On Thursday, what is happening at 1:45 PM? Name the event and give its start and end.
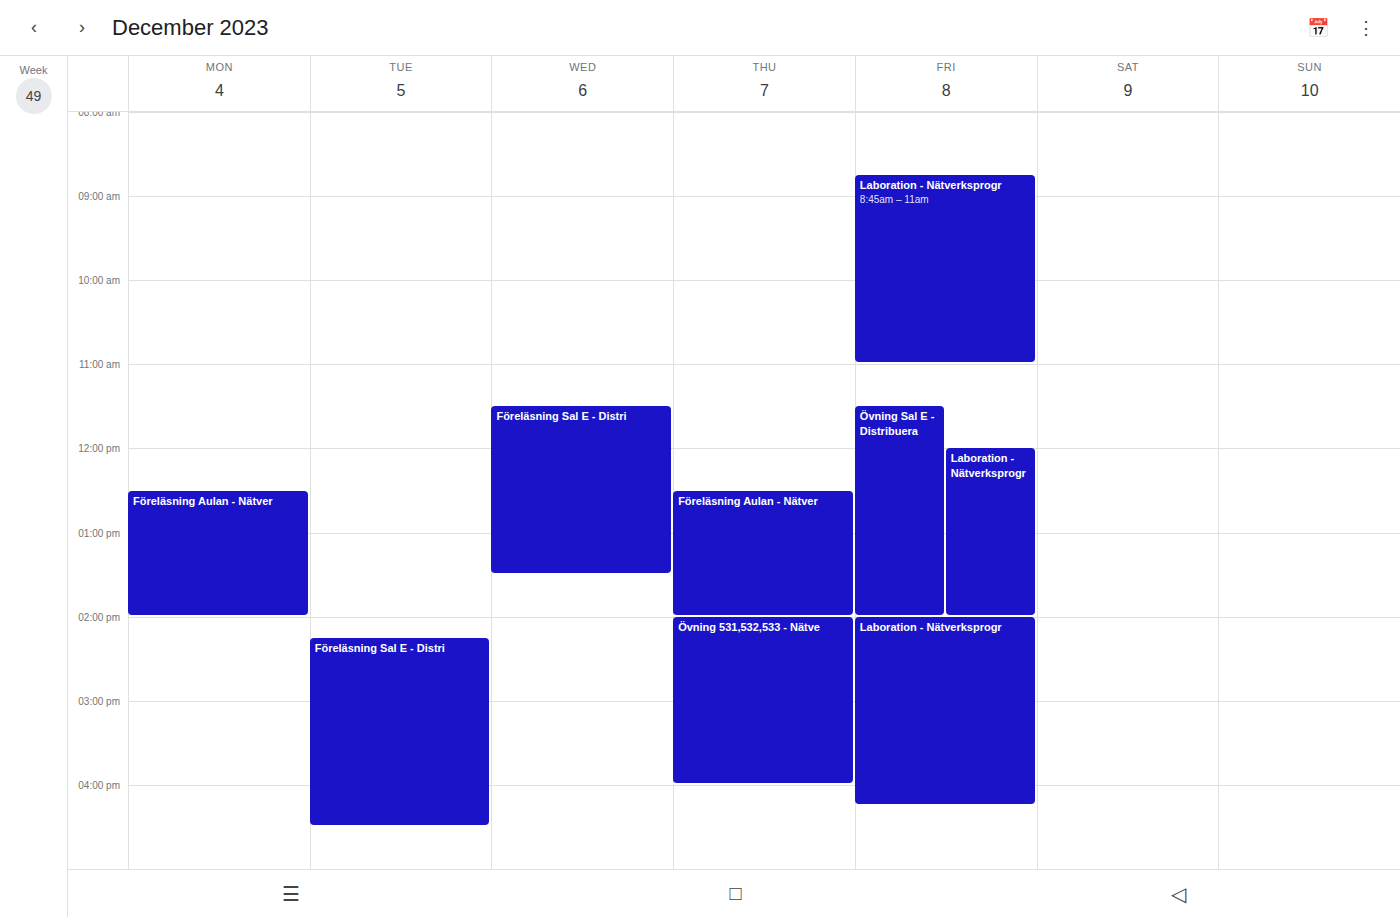
"Föreläsning Aulan - Nätver", 12:30 PM to 2:00 PM